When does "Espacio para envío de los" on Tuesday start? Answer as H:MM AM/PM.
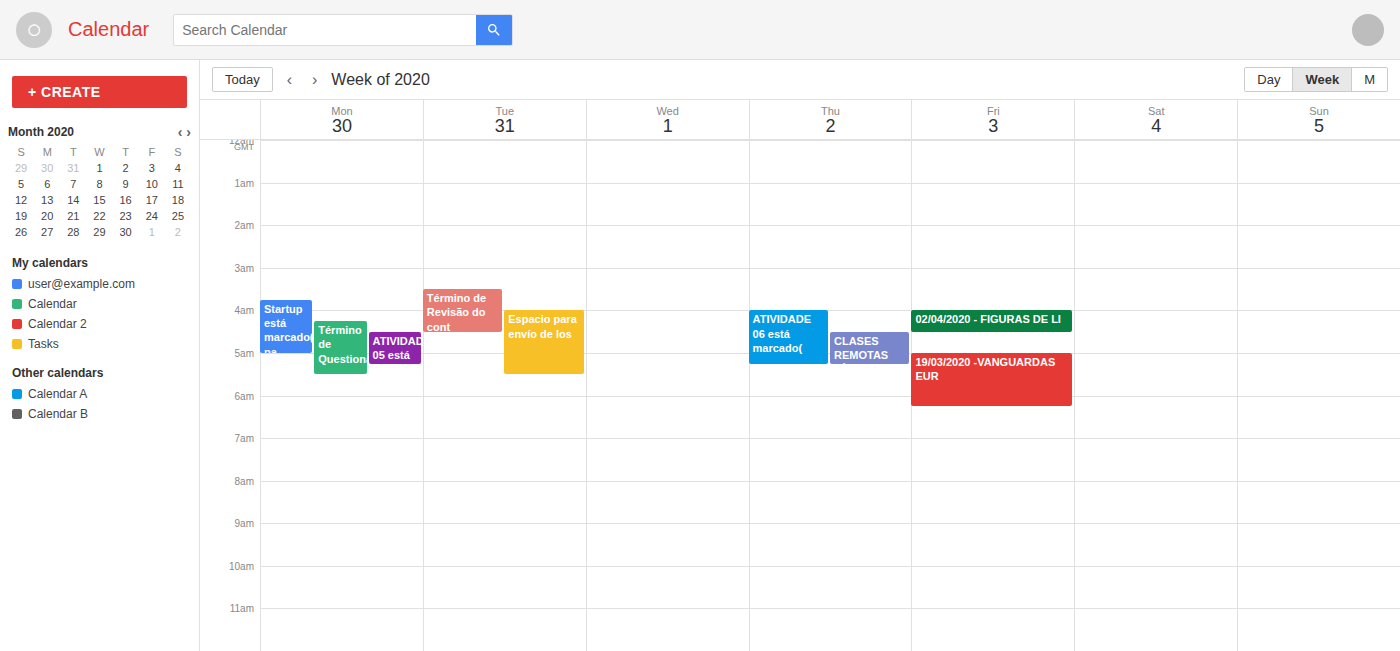
4:00 AM